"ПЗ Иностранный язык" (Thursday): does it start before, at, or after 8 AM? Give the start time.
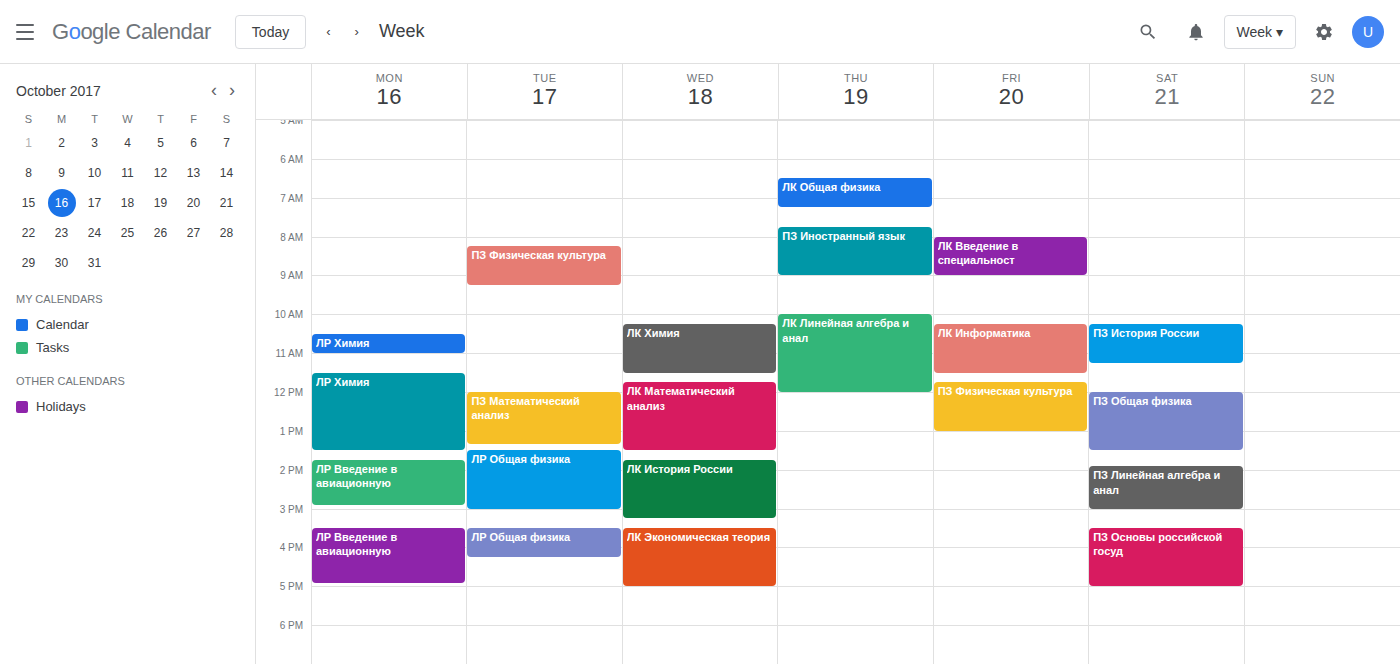
7:45 AM -- before 8 AM, 15 minutes above the 8 AM line.